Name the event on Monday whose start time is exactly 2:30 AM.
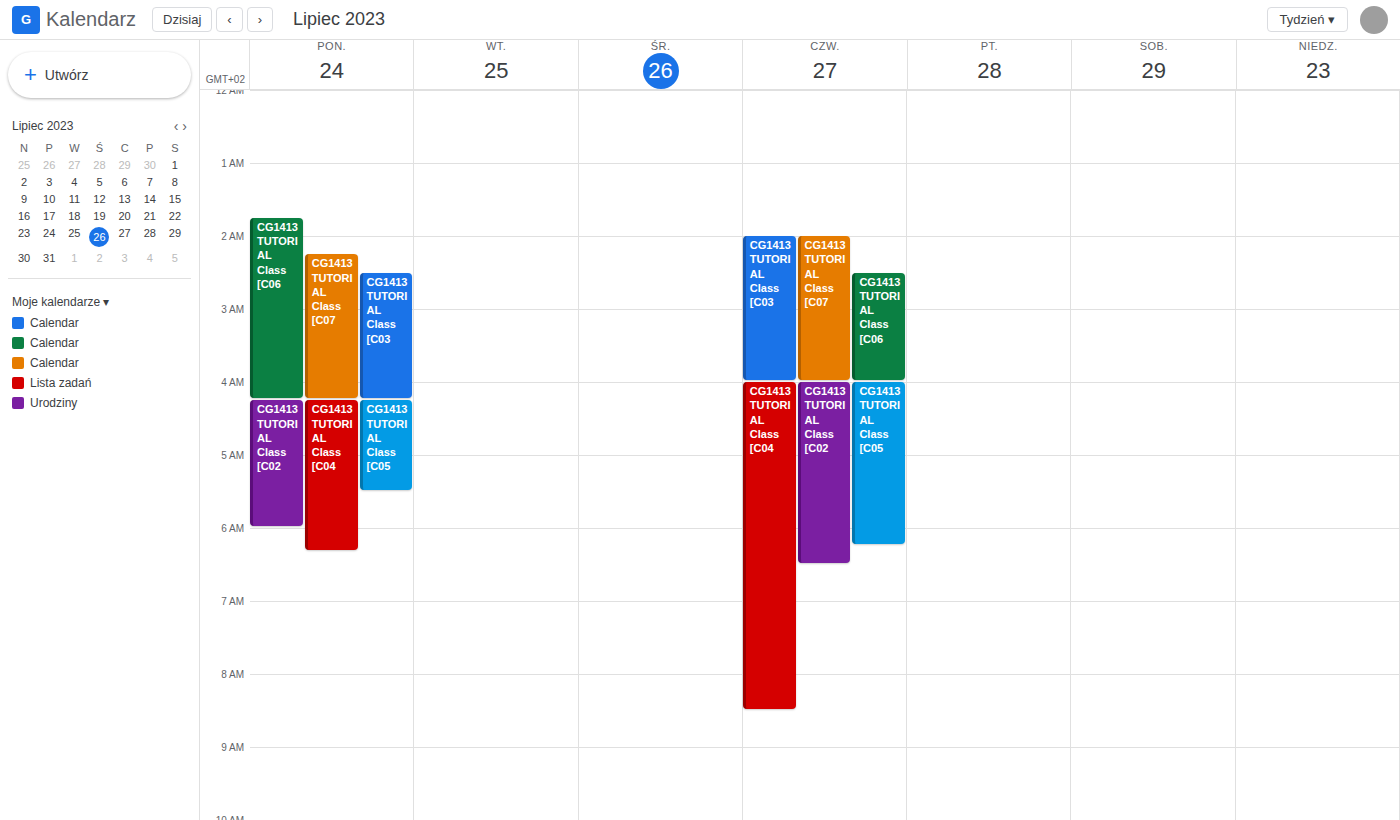
"CG1413 TUTORIAL Class [C03"